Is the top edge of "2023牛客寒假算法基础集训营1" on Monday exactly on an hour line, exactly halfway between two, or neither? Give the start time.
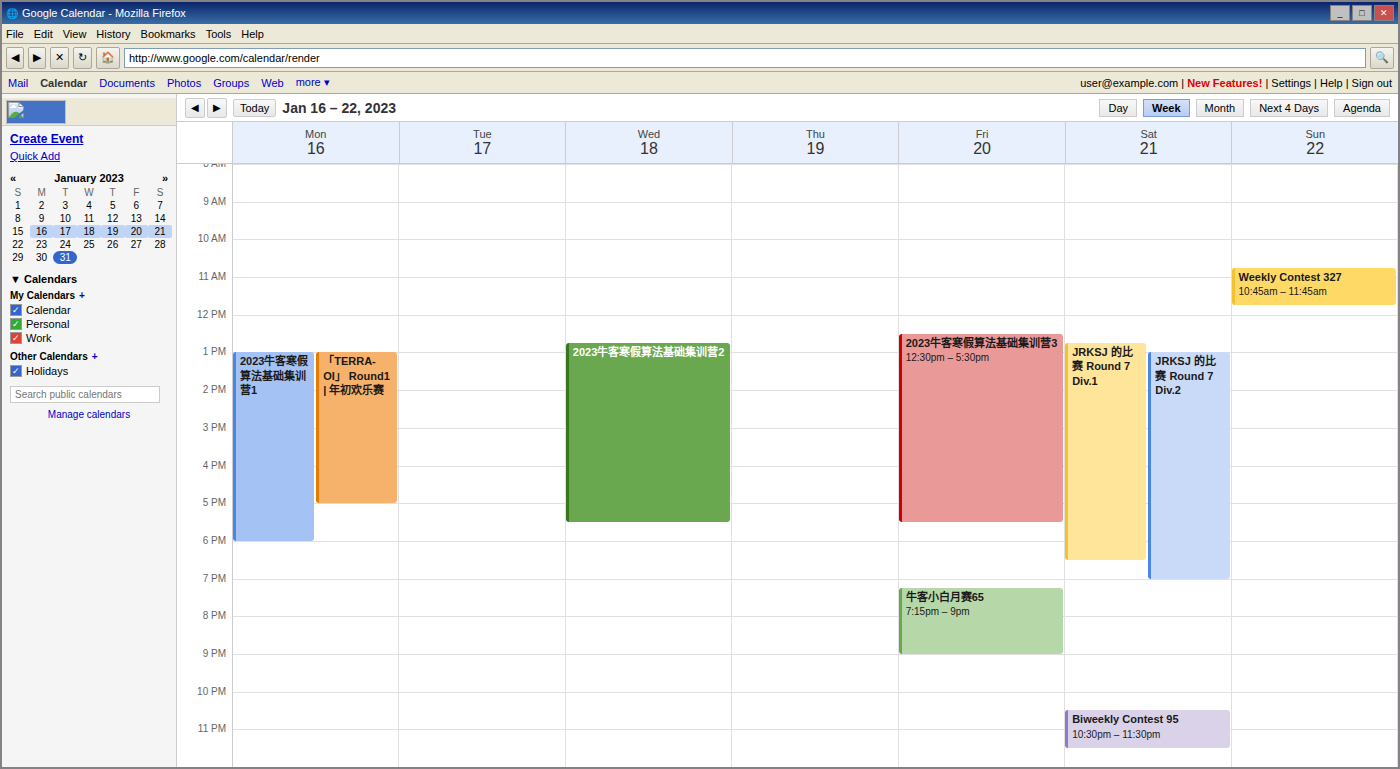
13:00 -- exactly on the 13:00 line.